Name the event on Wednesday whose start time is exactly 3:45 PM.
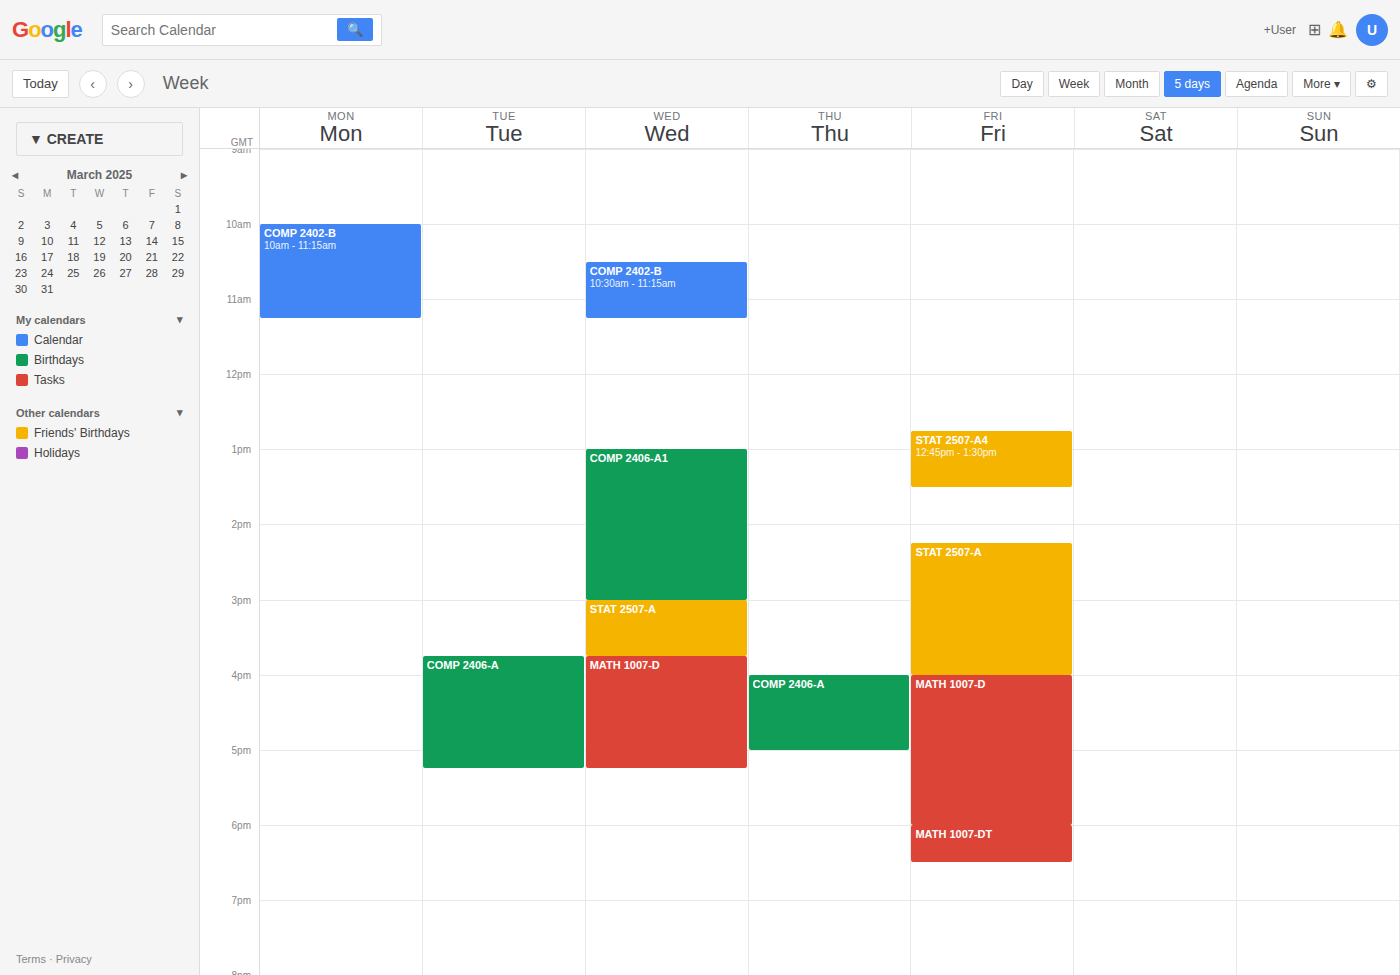
"MATH 1007-D"